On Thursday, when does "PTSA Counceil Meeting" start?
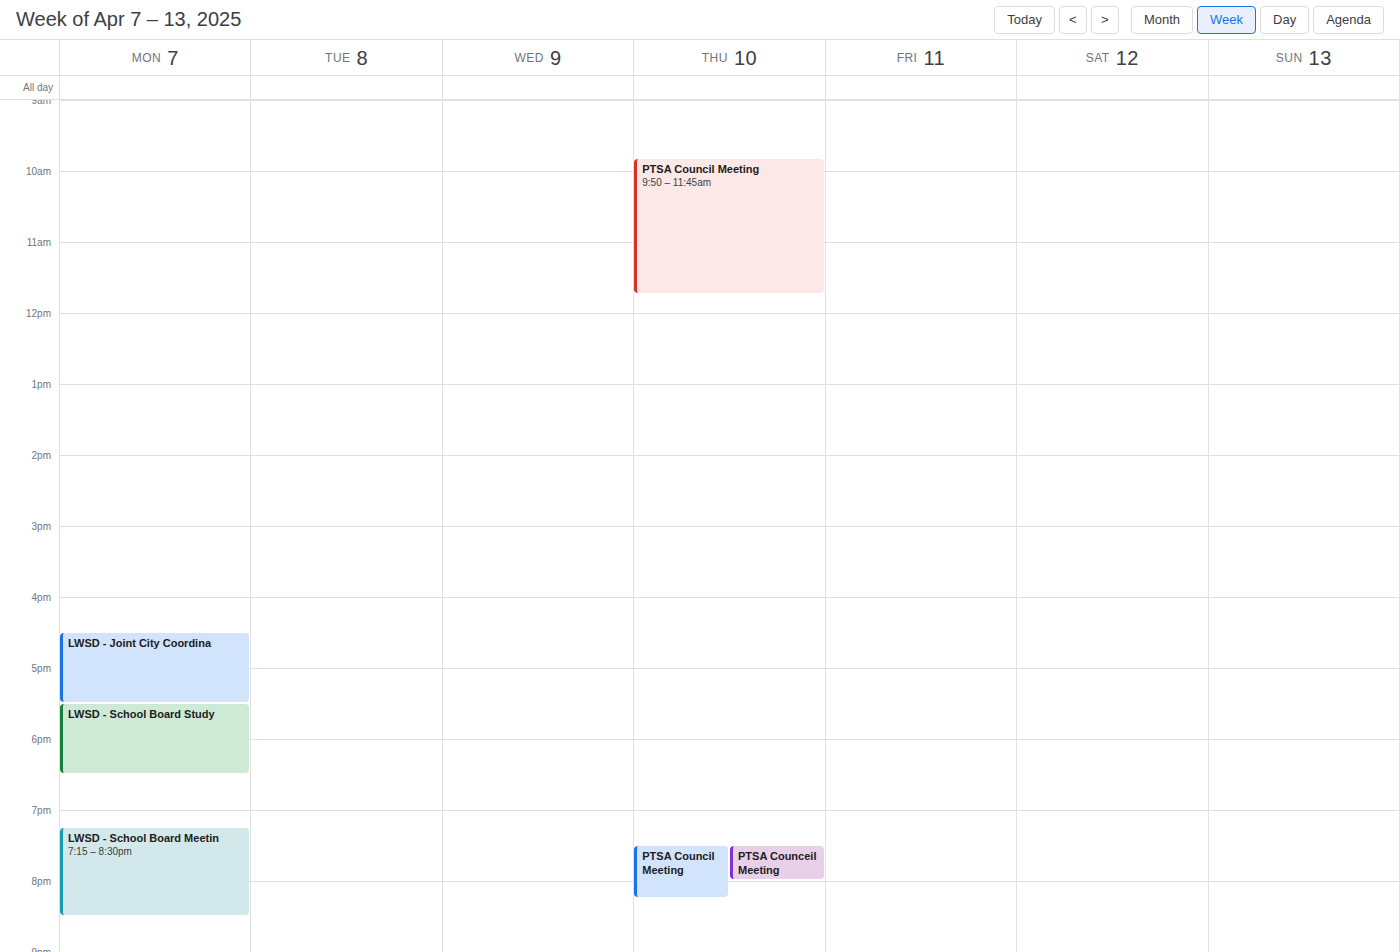
19:30